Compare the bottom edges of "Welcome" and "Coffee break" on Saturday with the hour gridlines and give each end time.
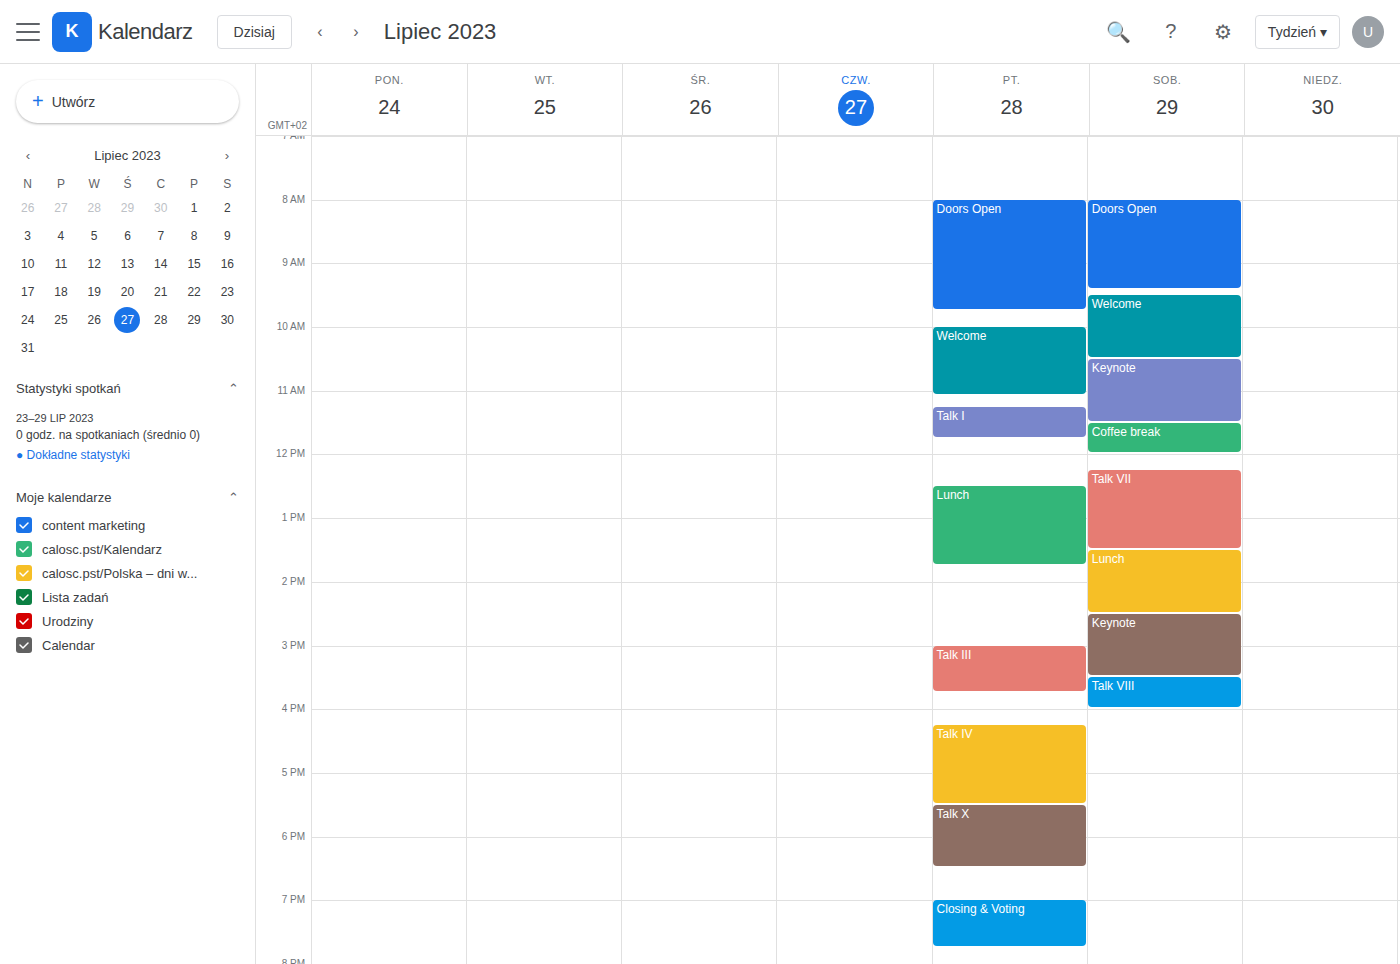
"Welcome": 10:30 AM, halfway between the 10 AM and 11 AM lines. "Coffee break": 12:00 PM, exactly on the 12 PM line.